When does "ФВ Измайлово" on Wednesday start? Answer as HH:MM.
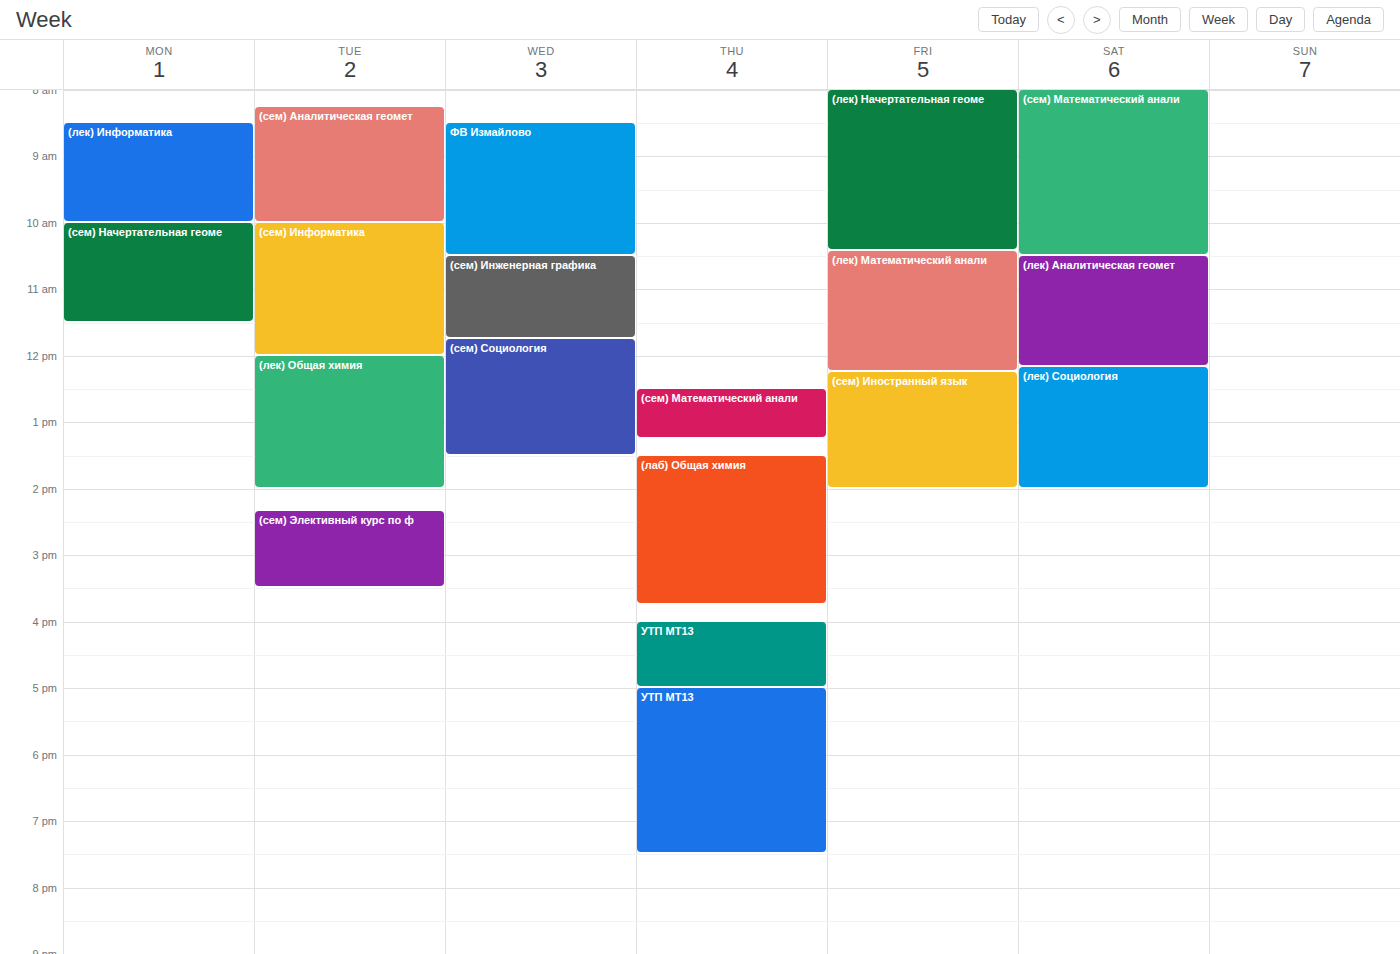
08:30